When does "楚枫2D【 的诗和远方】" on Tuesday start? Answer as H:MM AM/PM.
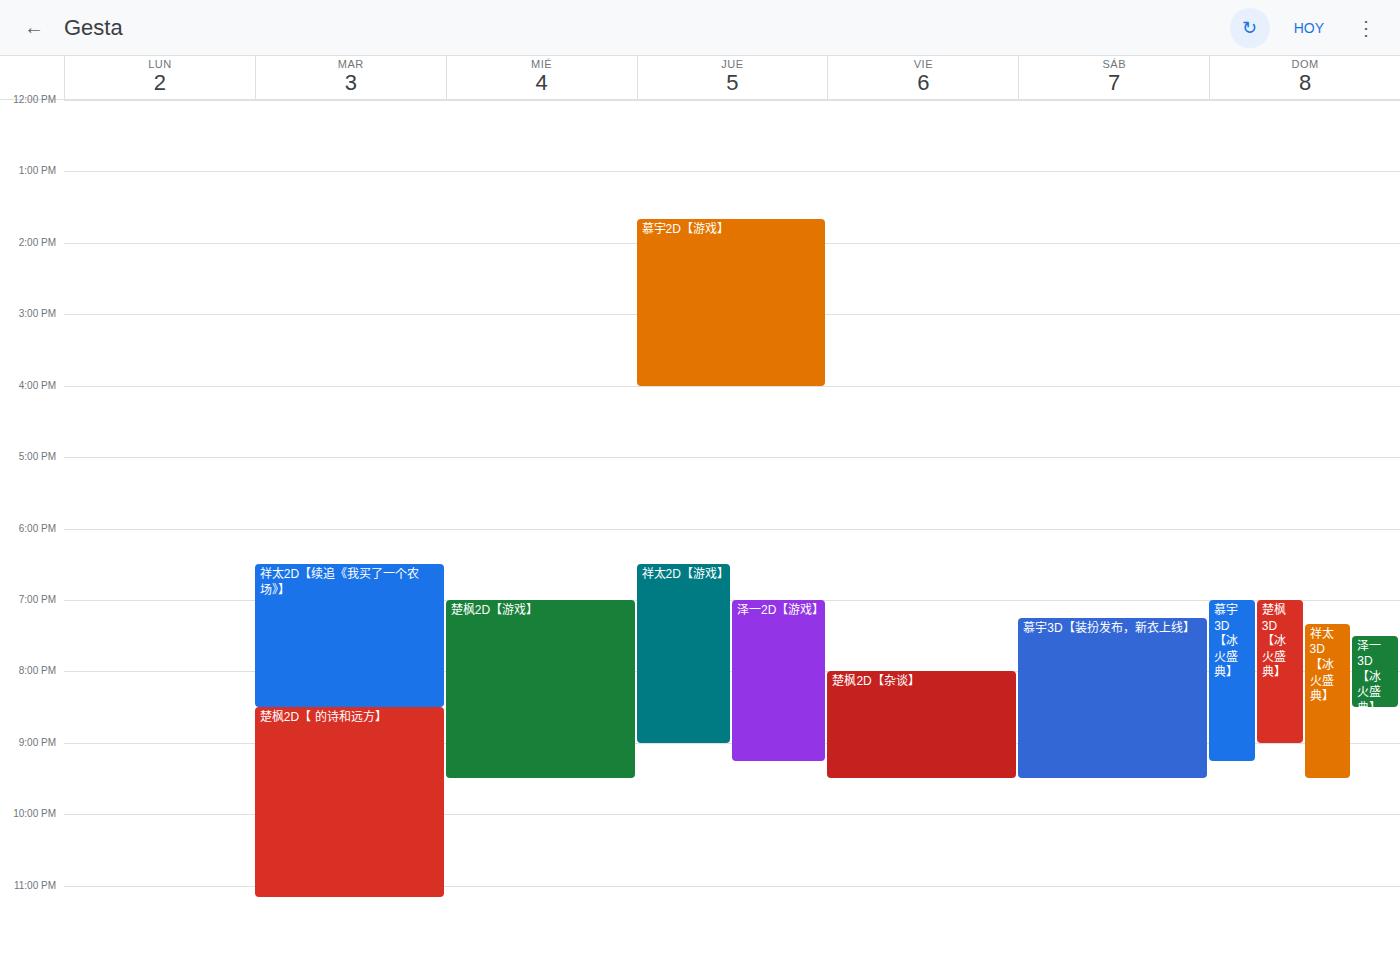
8:30 PM